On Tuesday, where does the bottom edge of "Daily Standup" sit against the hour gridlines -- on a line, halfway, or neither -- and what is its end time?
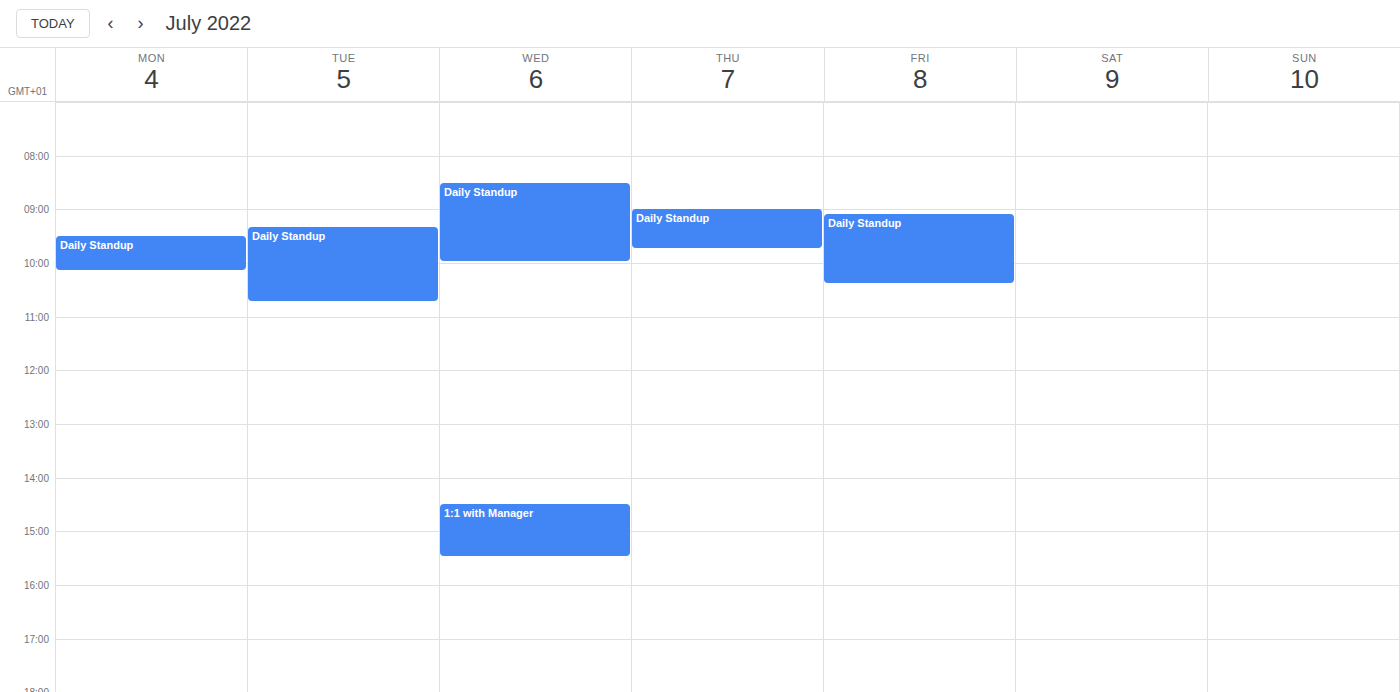
10:45 AM -- neither: three quarters of the way from the 10 AM line to the 11 AM line.